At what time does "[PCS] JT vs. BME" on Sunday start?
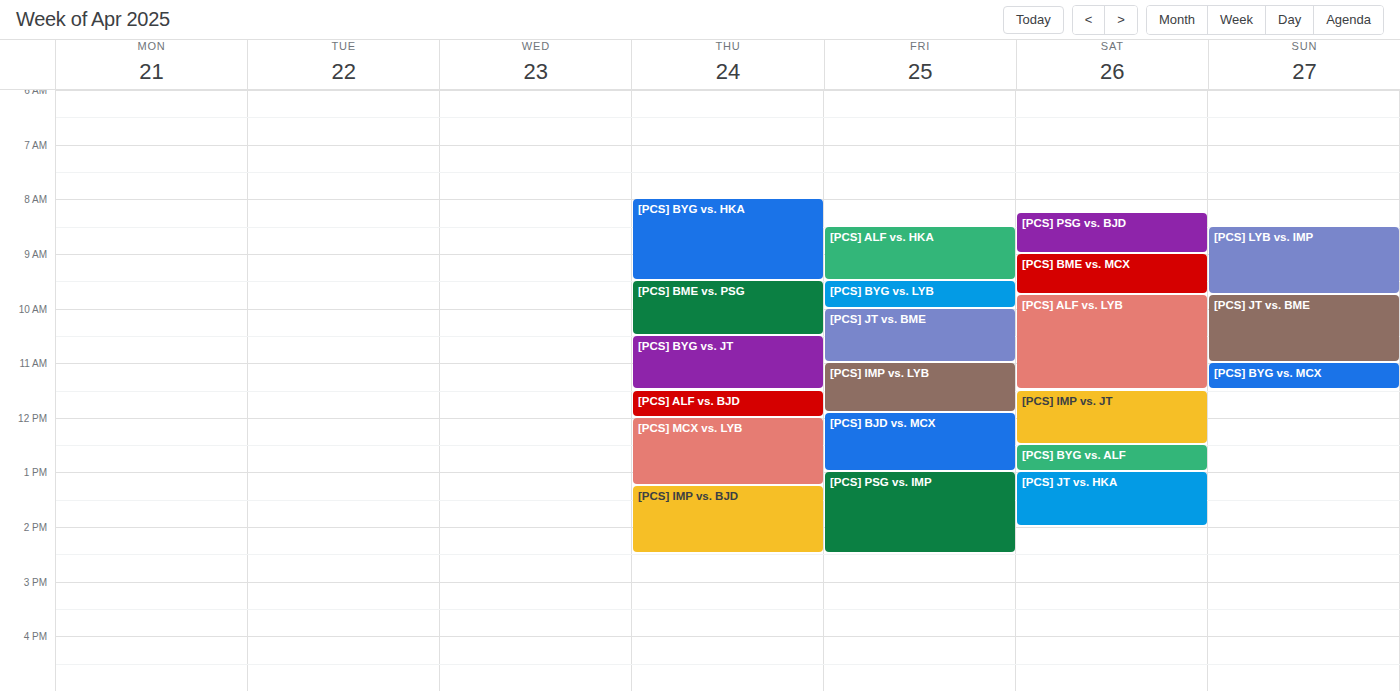
9:45 AM